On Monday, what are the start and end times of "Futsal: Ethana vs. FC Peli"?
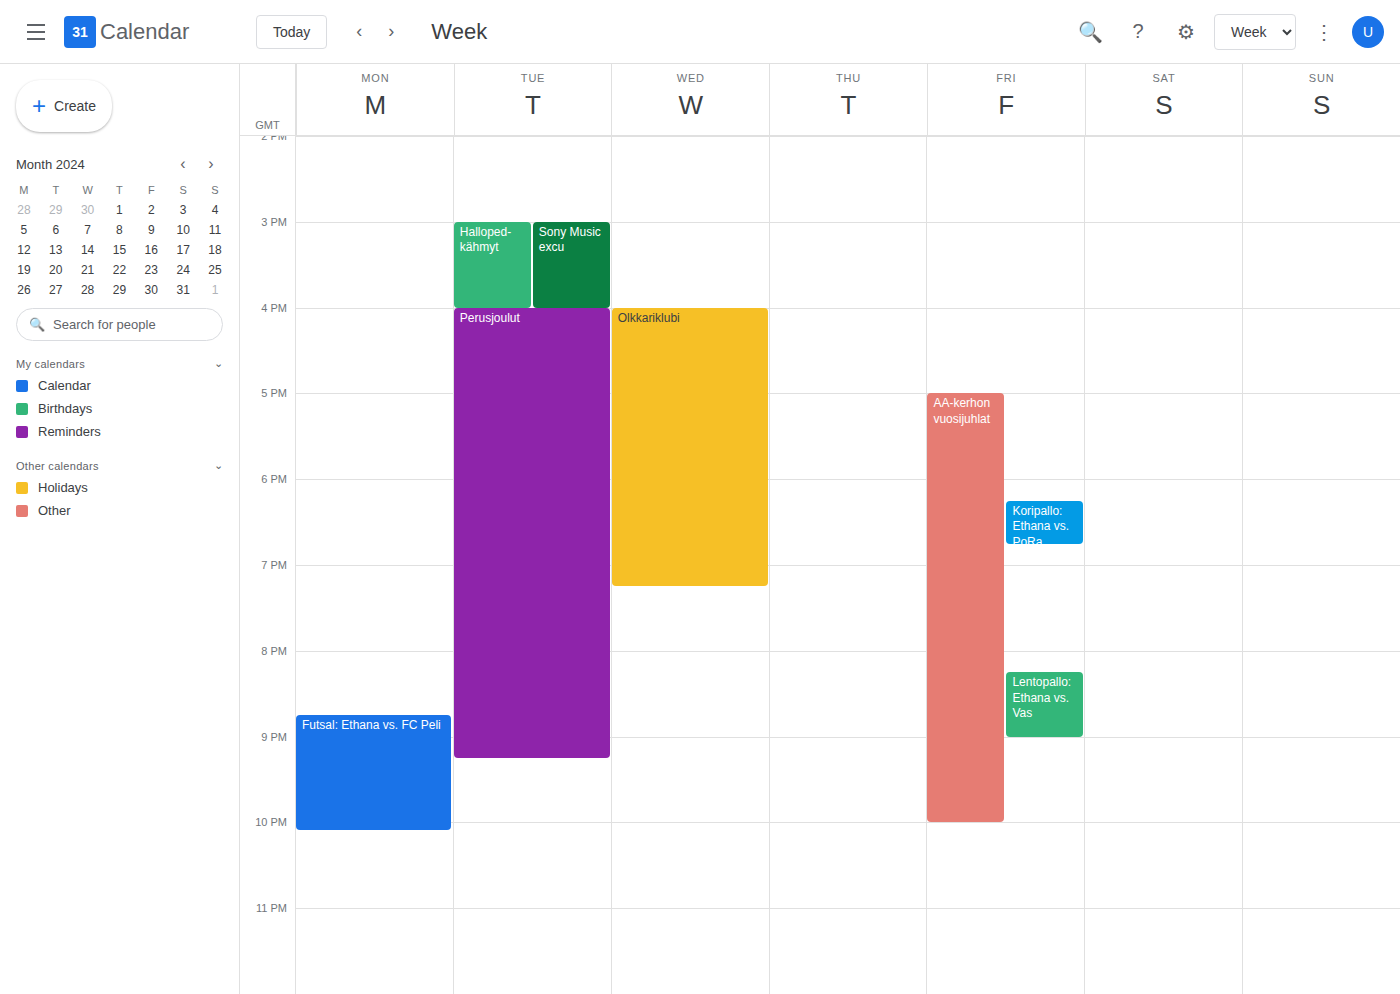
8:45 PM to 10:05 PM